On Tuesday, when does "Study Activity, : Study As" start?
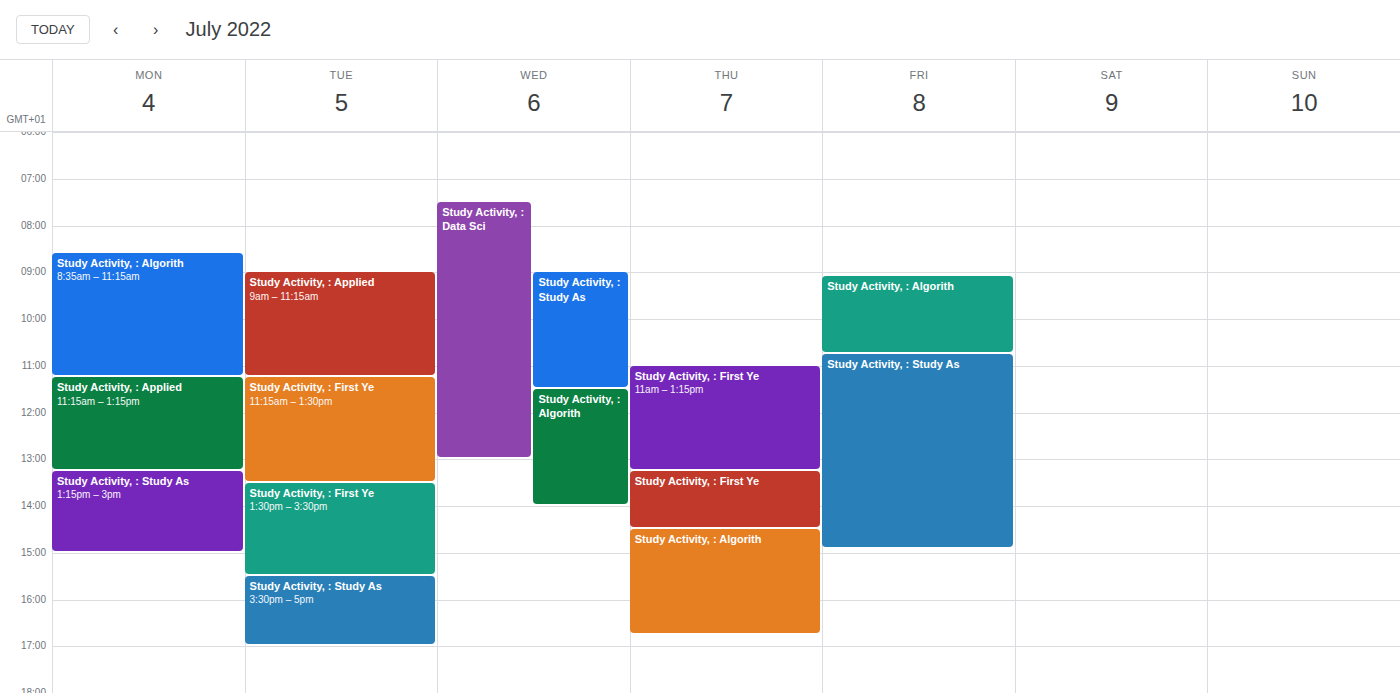
3:30 PM